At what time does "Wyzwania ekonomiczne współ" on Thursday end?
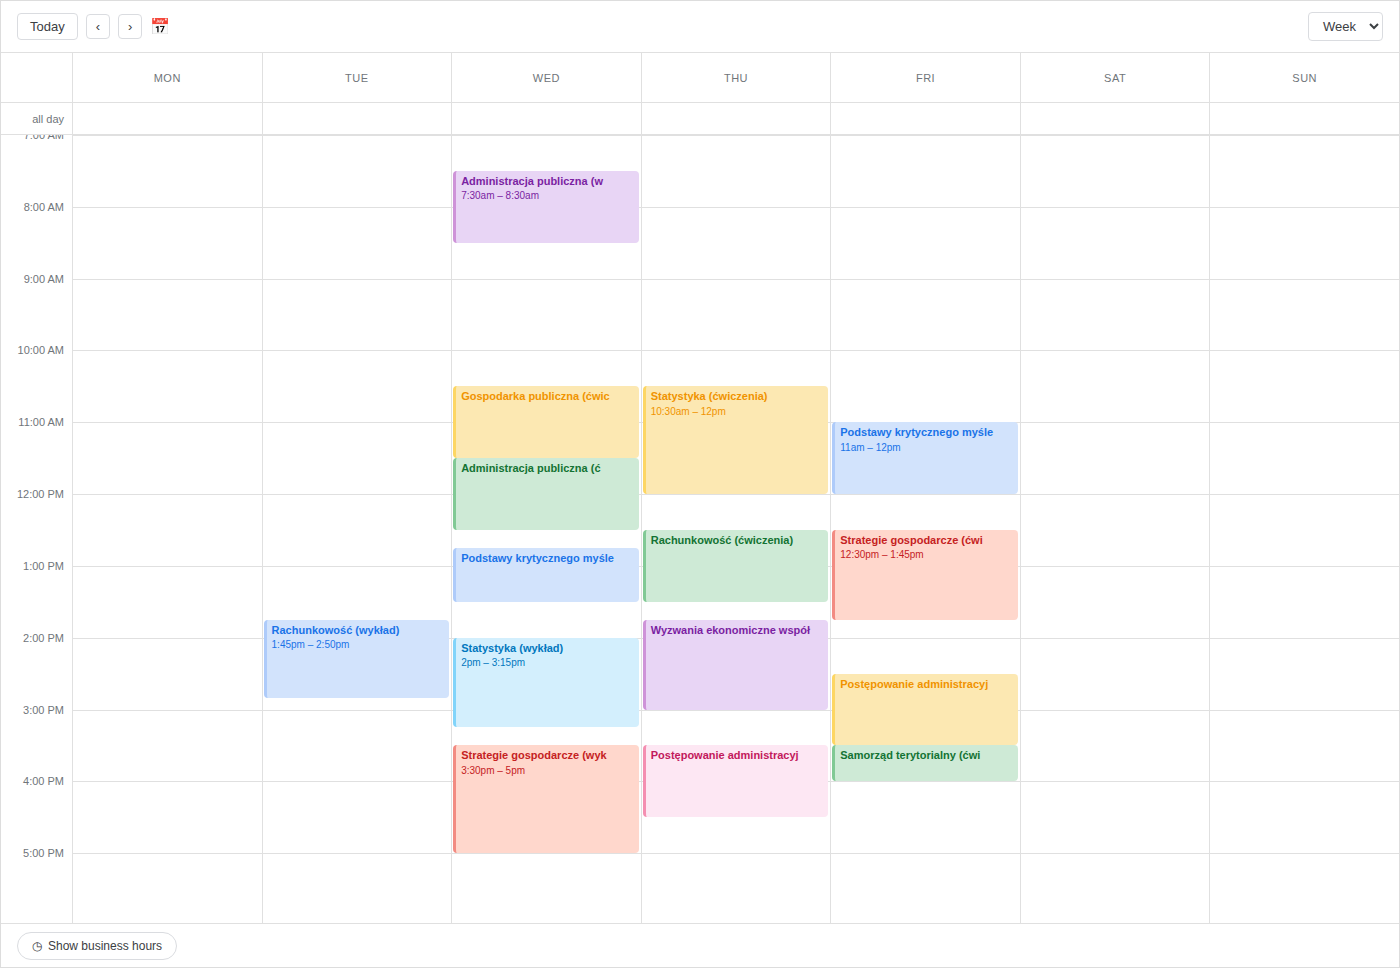
3:00 PM